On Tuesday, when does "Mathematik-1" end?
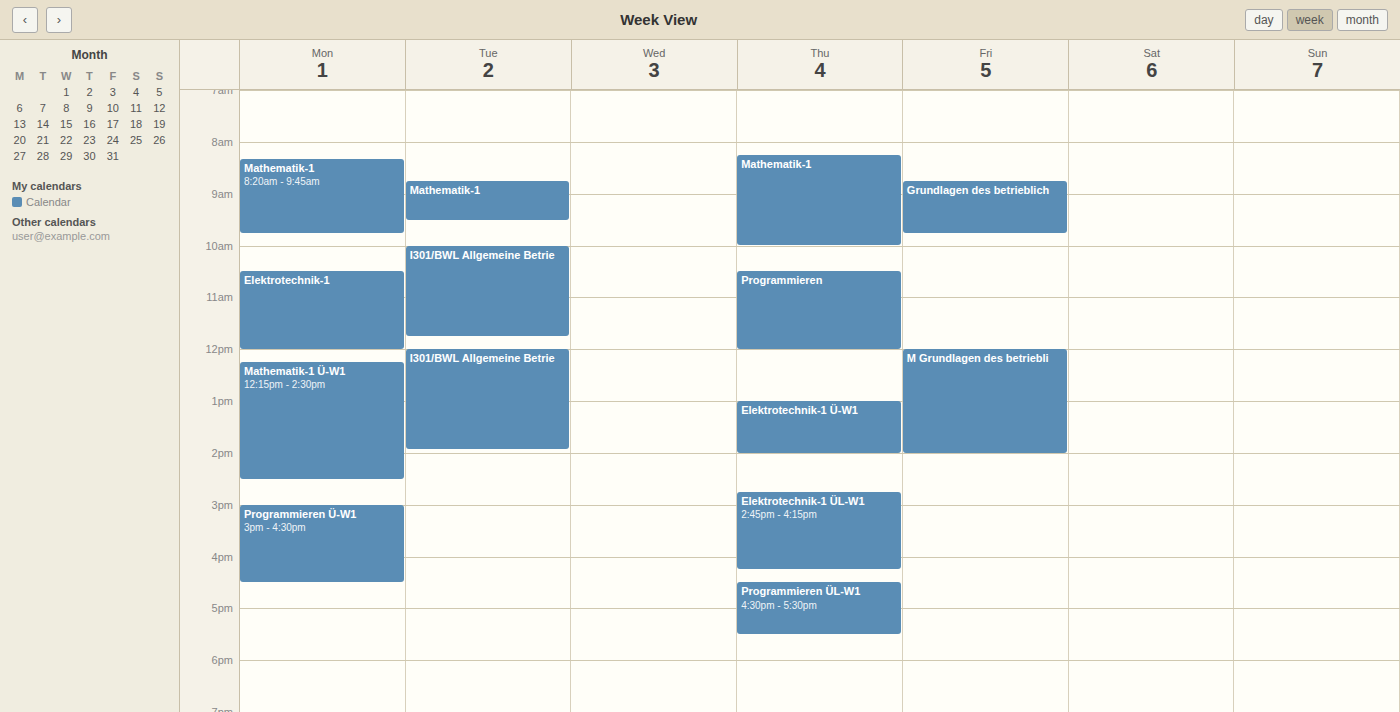
9:30 AM